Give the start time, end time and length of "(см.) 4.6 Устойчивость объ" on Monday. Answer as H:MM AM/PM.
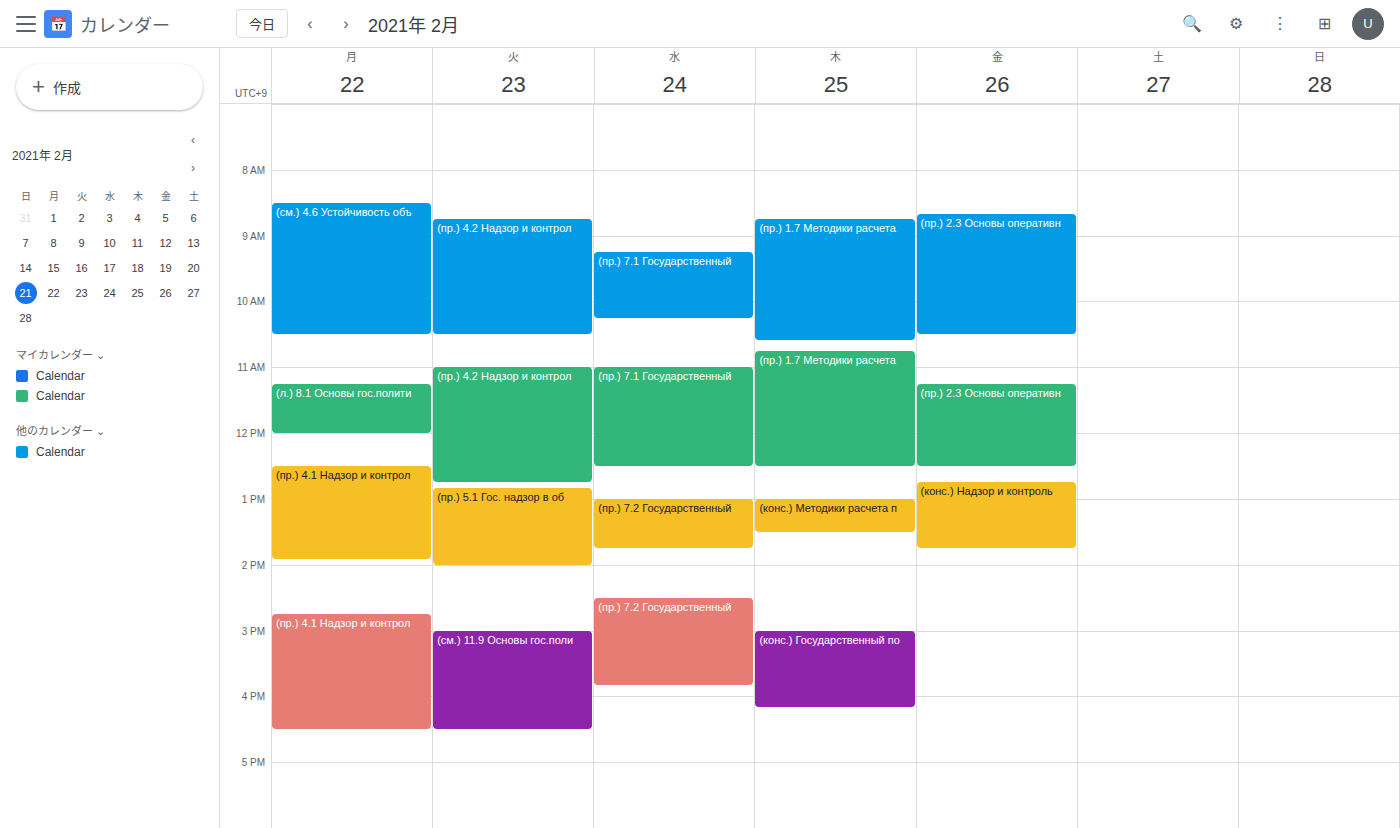
8:30 AM to 10:30 AM, 2 hours